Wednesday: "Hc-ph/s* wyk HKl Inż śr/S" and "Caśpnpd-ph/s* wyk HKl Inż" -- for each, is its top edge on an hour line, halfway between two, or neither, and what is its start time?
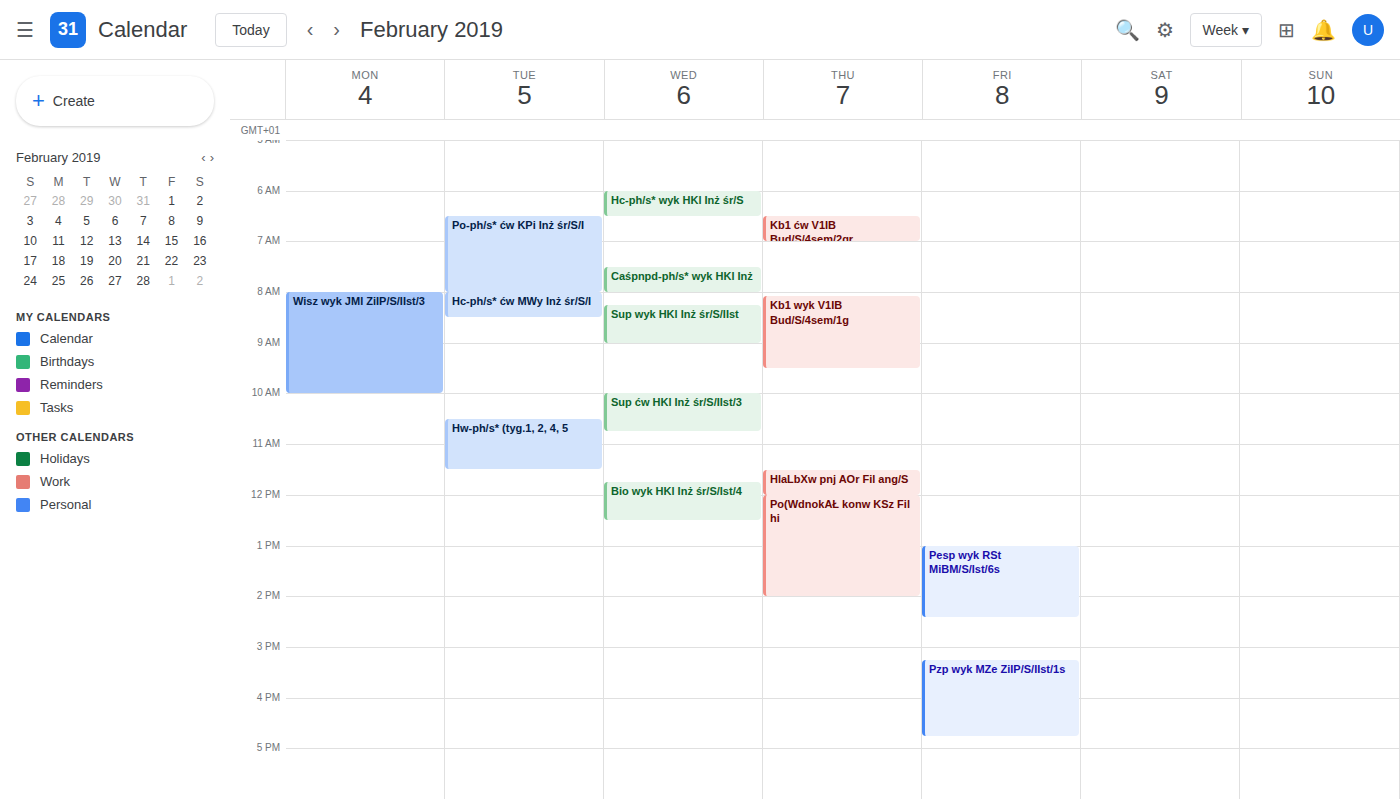
"Hc-ph/s* wyk HKl Inż śr/S": 6:00 AM, exactly on the 6 AM line. "Caśpnpd-ph/s* wyk HKl Inż": 7:30 AM, halfway between the 7 AM and 8 AM lines.